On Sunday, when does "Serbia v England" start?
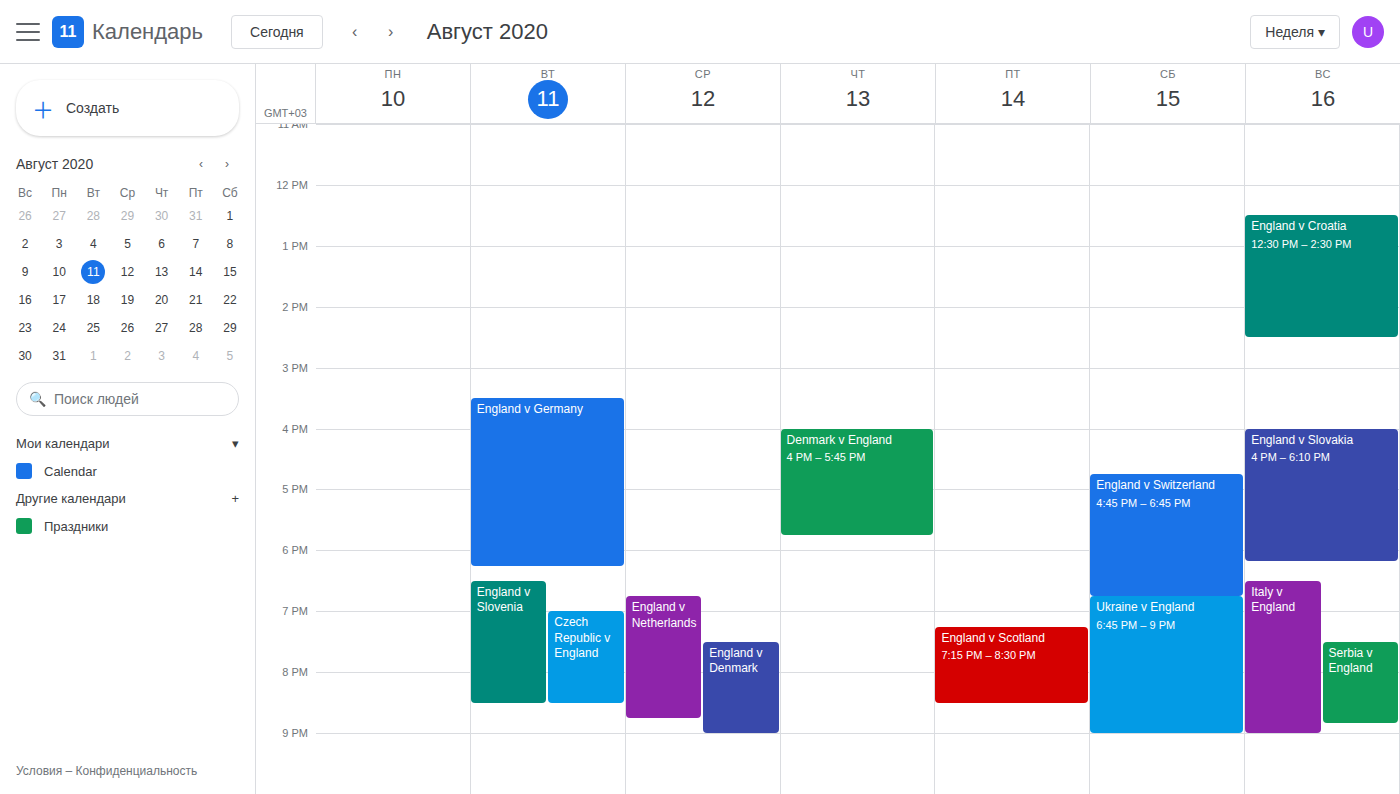
7:30 PM